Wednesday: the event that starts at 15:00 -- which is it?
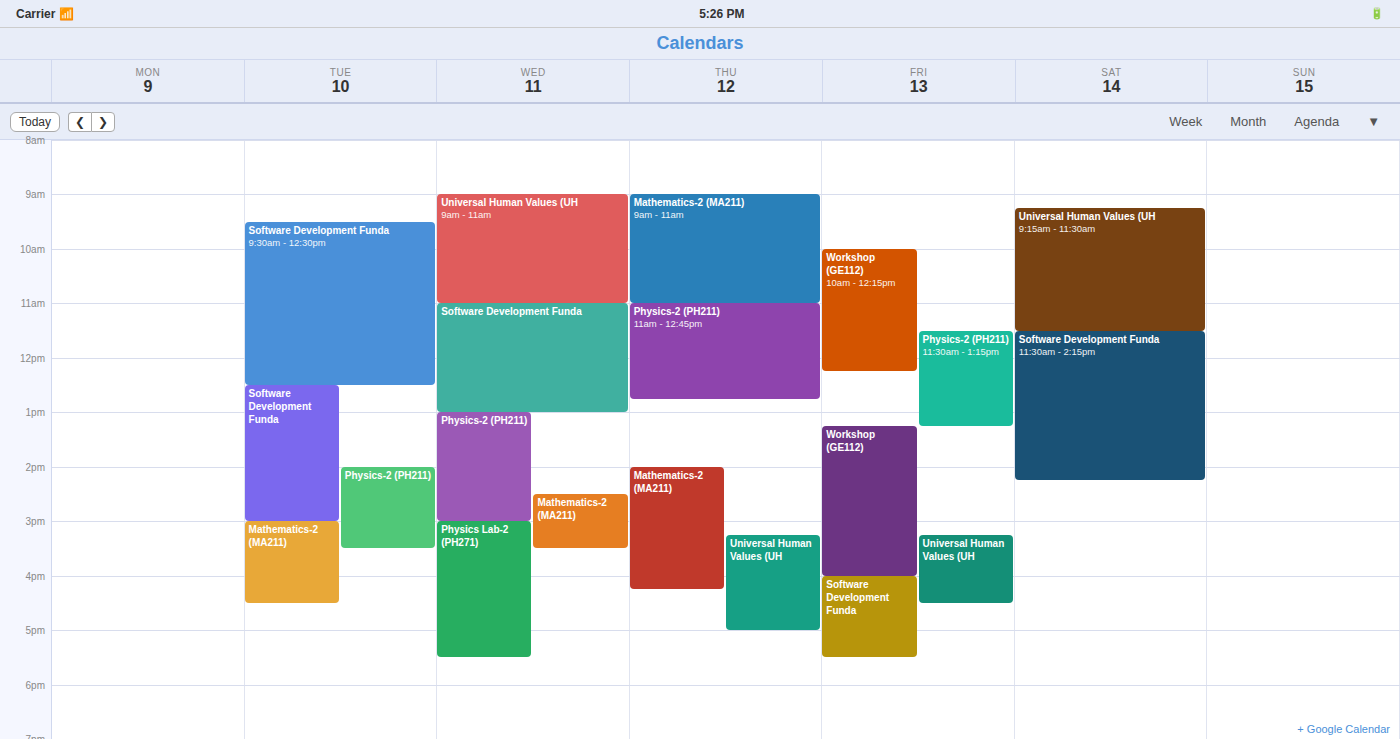
"Physics Lab-2 (PH271)"